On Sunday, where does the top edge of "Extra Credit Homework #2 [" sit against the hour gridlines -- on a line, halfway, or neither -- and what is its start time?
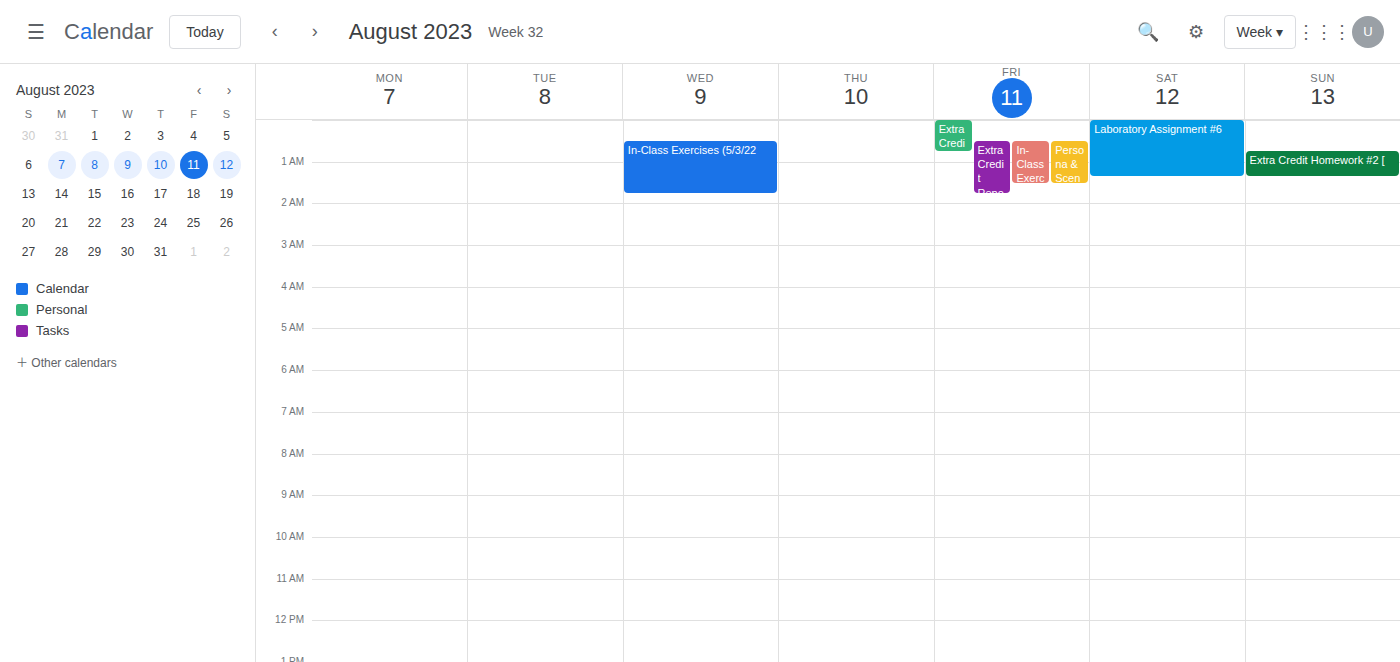
12:45 AM -- neither: three quarters of the way from the 12 AM line to the 1 AM line.